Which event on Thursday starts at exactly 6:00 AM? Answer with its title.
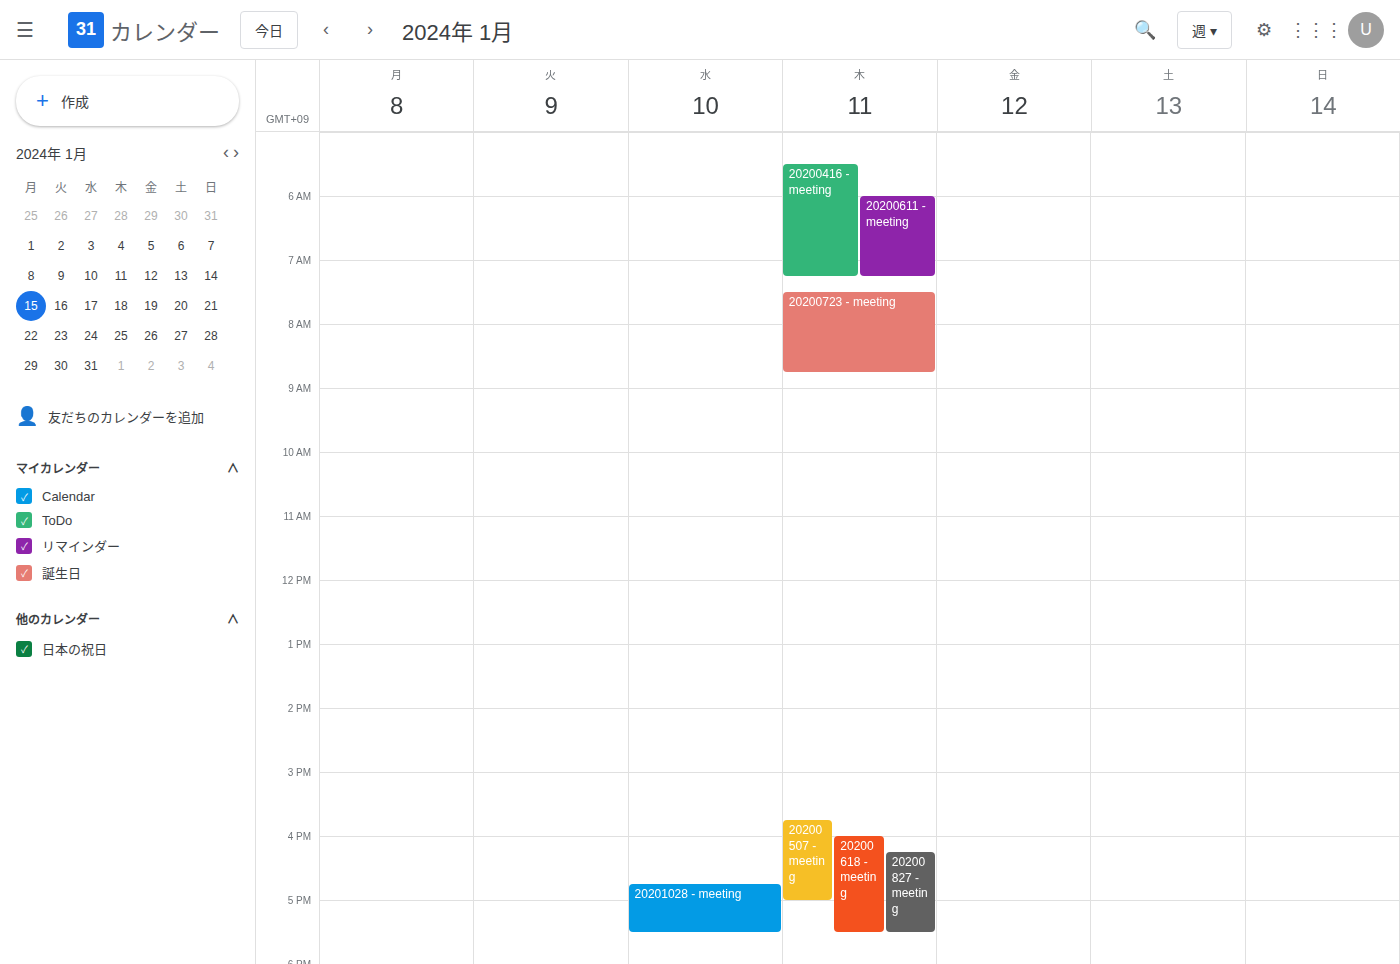
"20200611 - meeting"